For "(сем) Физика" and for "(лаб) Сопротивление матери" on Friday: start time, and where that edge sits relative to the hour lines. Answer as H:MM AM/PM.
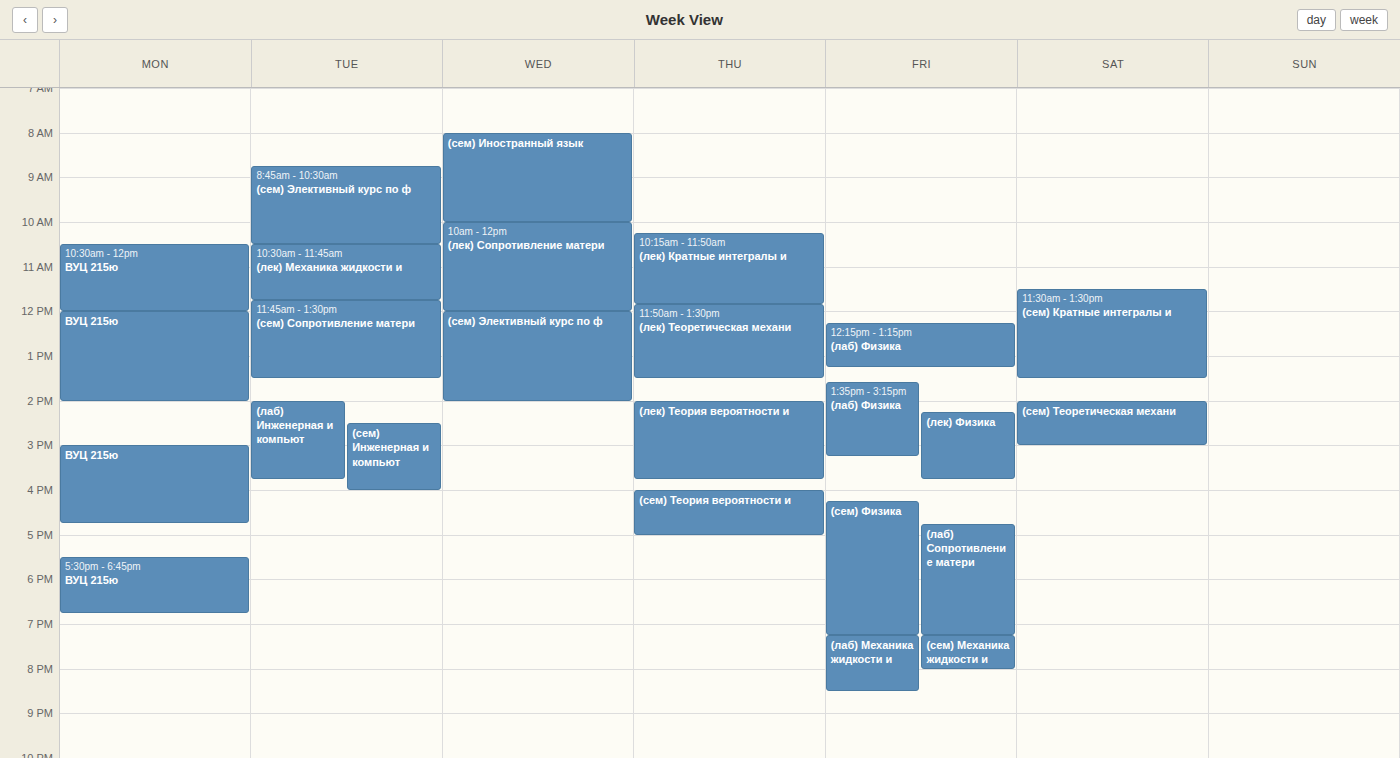
"(сем) Физика": 4:15 PM, neither: a quarter of the way from the 4 PM line to the 5 PM line. "(лаб) Сопротивление матери": 4:45 PM, neither: three quarters of the way from the 4 PM line to the 5 PM line.